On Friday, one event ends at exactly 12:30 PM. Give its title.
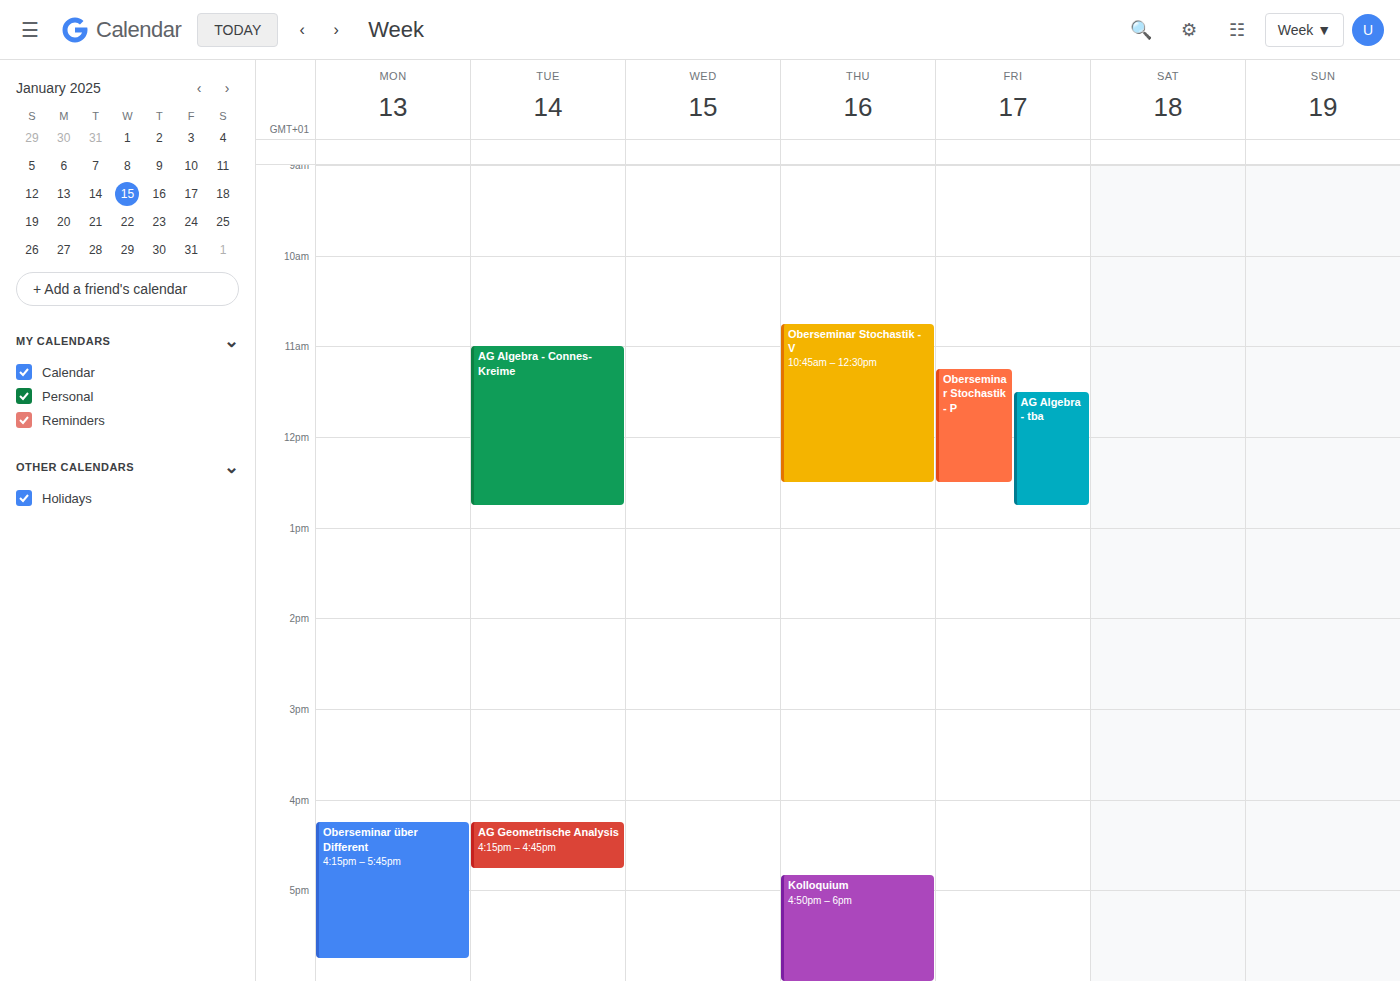
"Oberseminar Stochastik - P"